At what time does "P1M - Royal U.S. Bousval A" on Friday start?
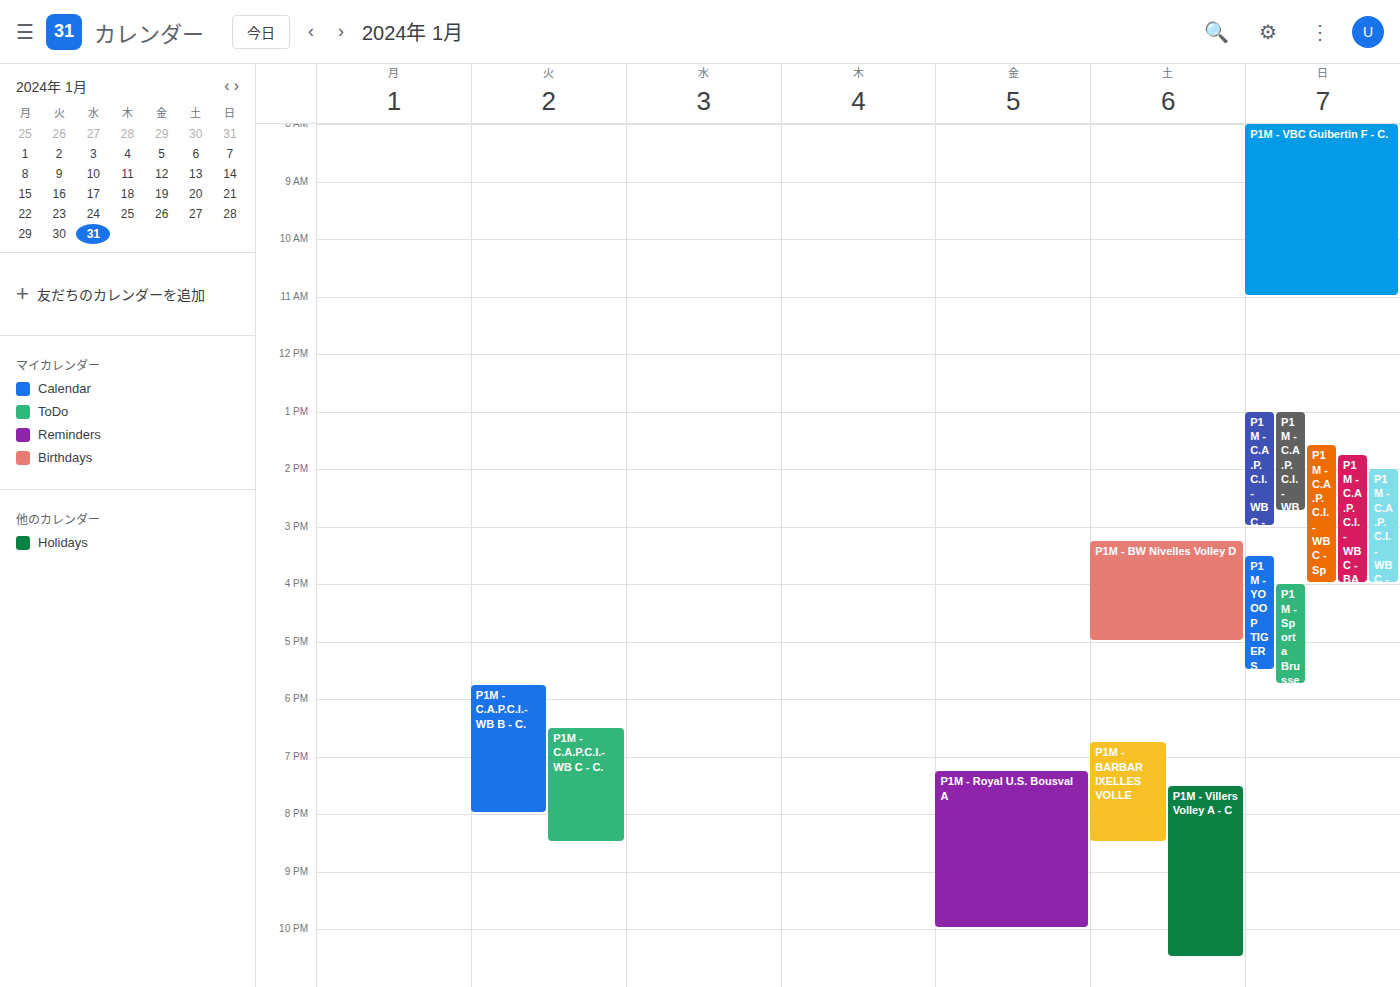
7:15 PM